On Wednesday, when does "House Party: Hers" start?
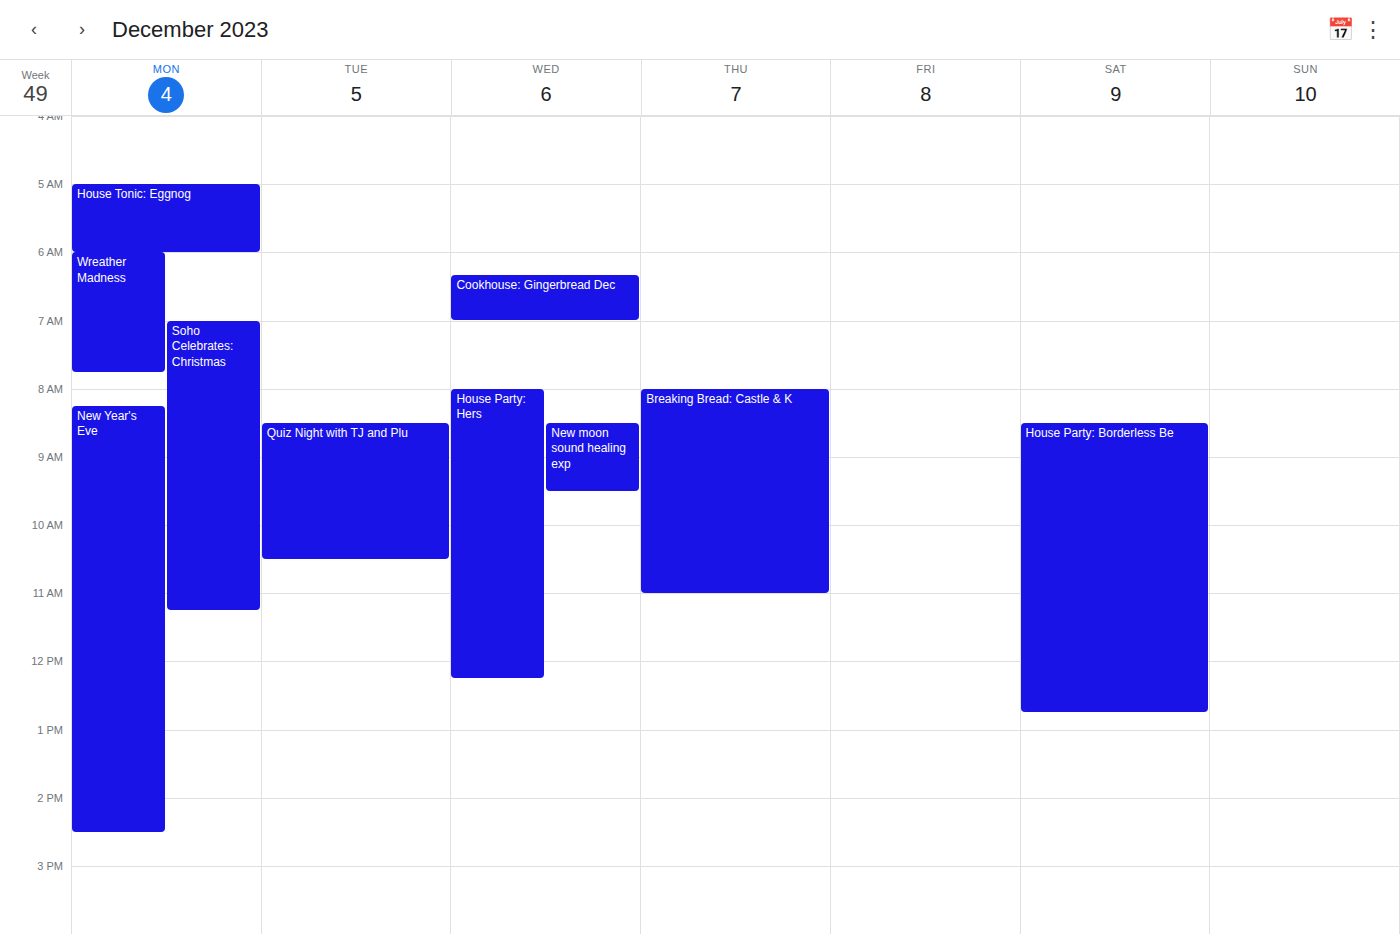
08:00